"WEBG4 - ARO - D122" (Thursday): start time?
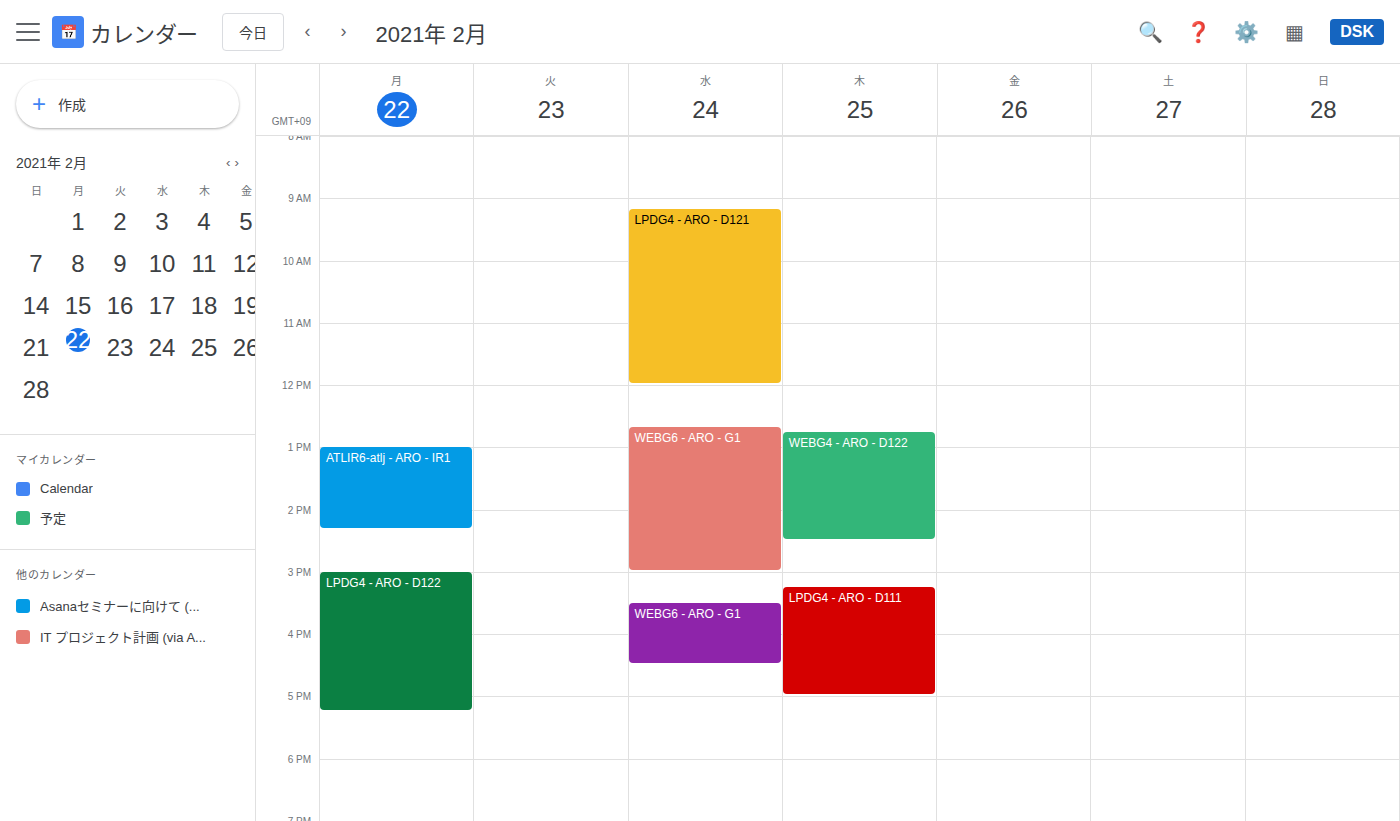
12:45 PM